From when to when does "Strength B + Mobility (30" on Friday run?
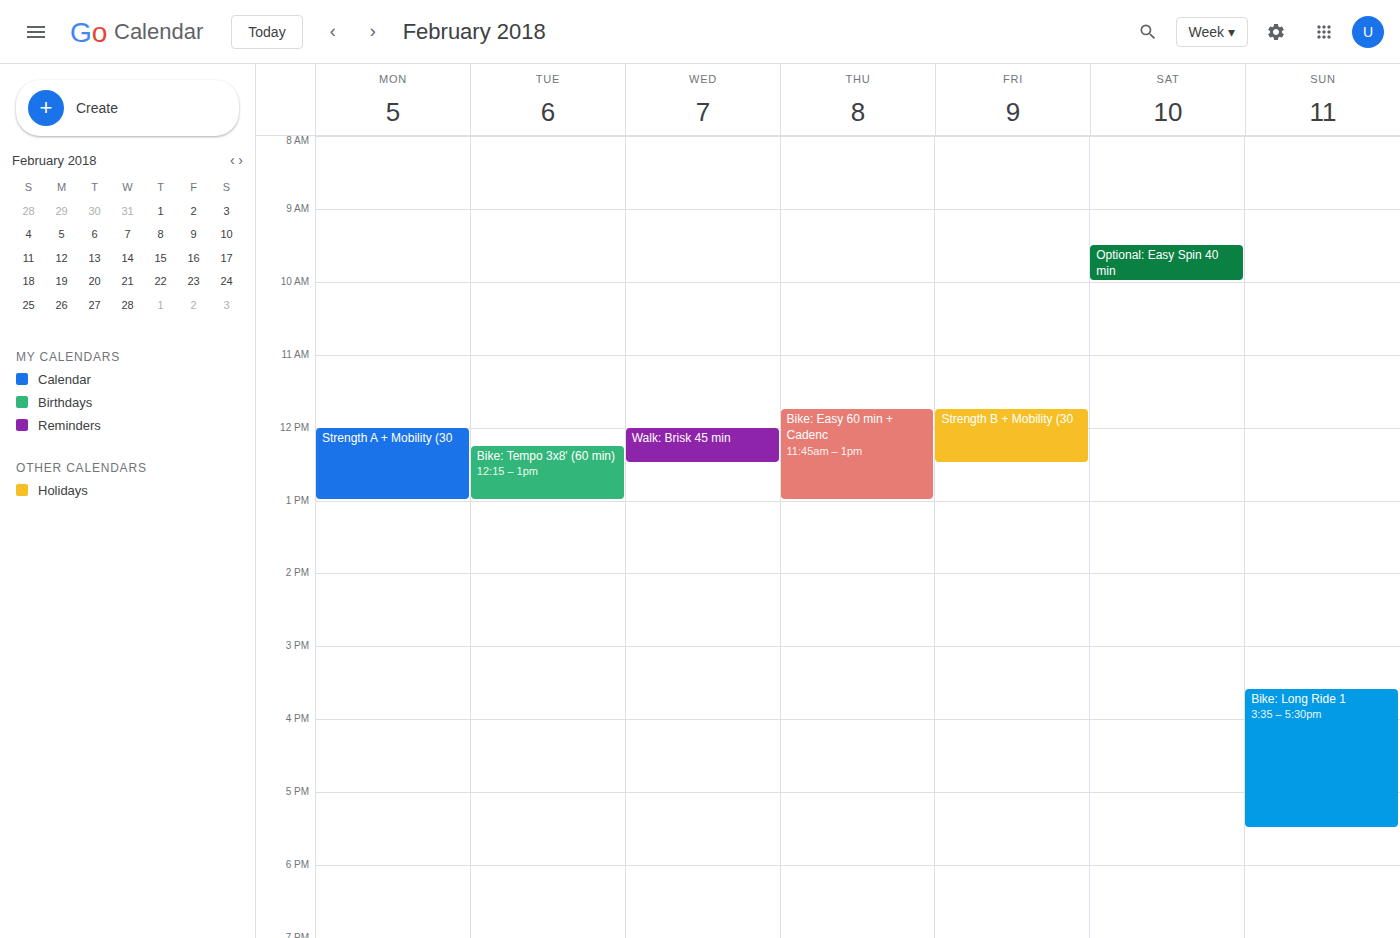
11:45 AM to 12:30 PM